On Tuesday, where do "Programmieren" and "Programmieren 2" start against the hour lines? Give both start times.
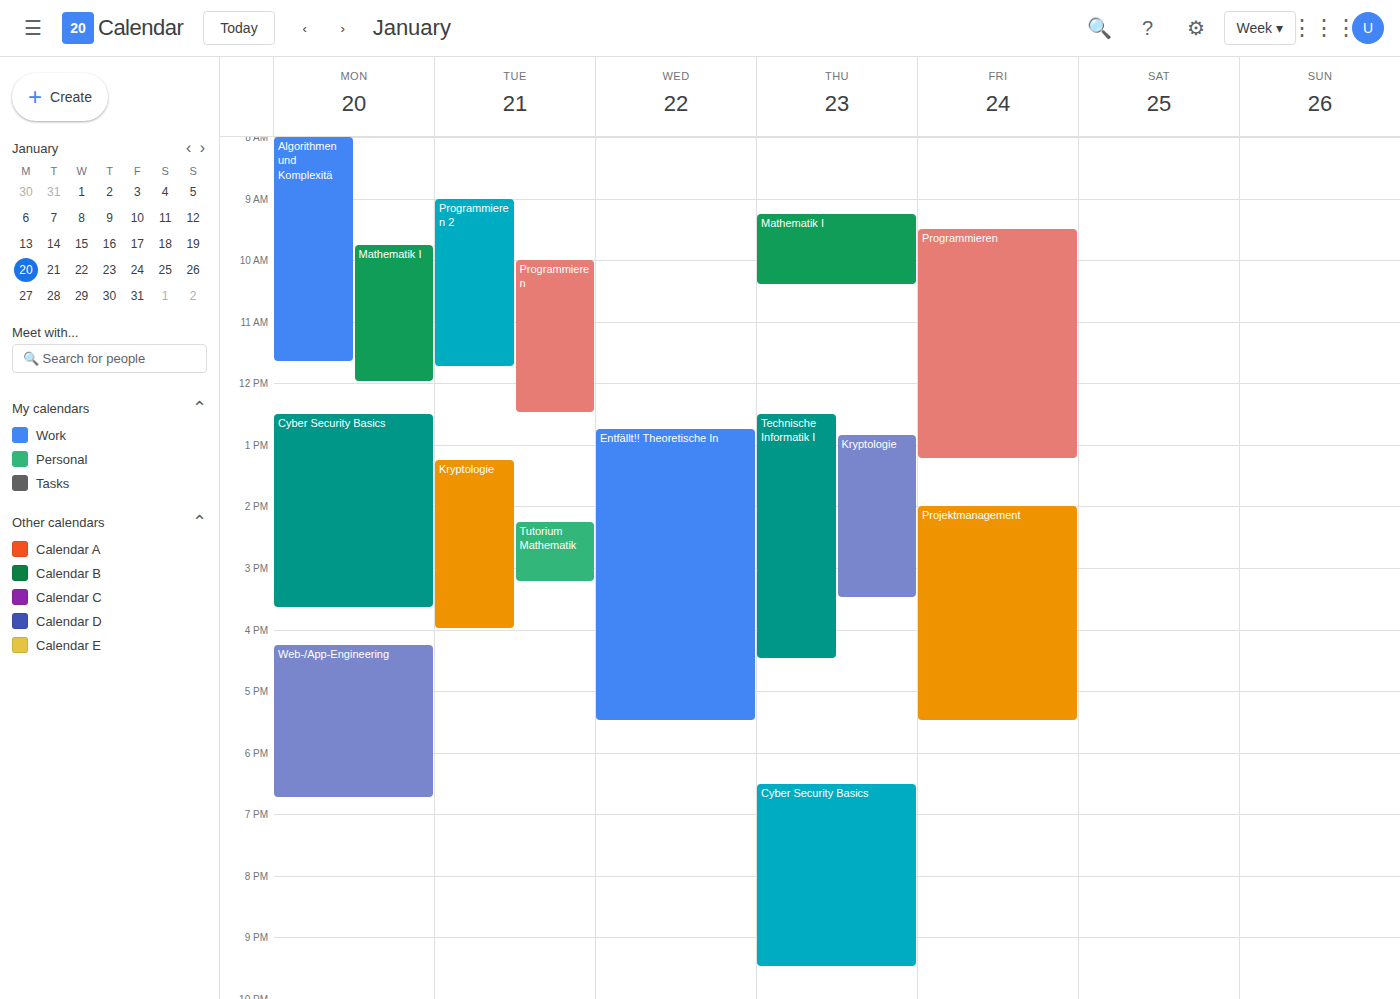
"Programmieren": 10:00 AM, exactly on the 10 AM line. "Programmieren 2": 9:00 AM, exactly on the 9 AM line.